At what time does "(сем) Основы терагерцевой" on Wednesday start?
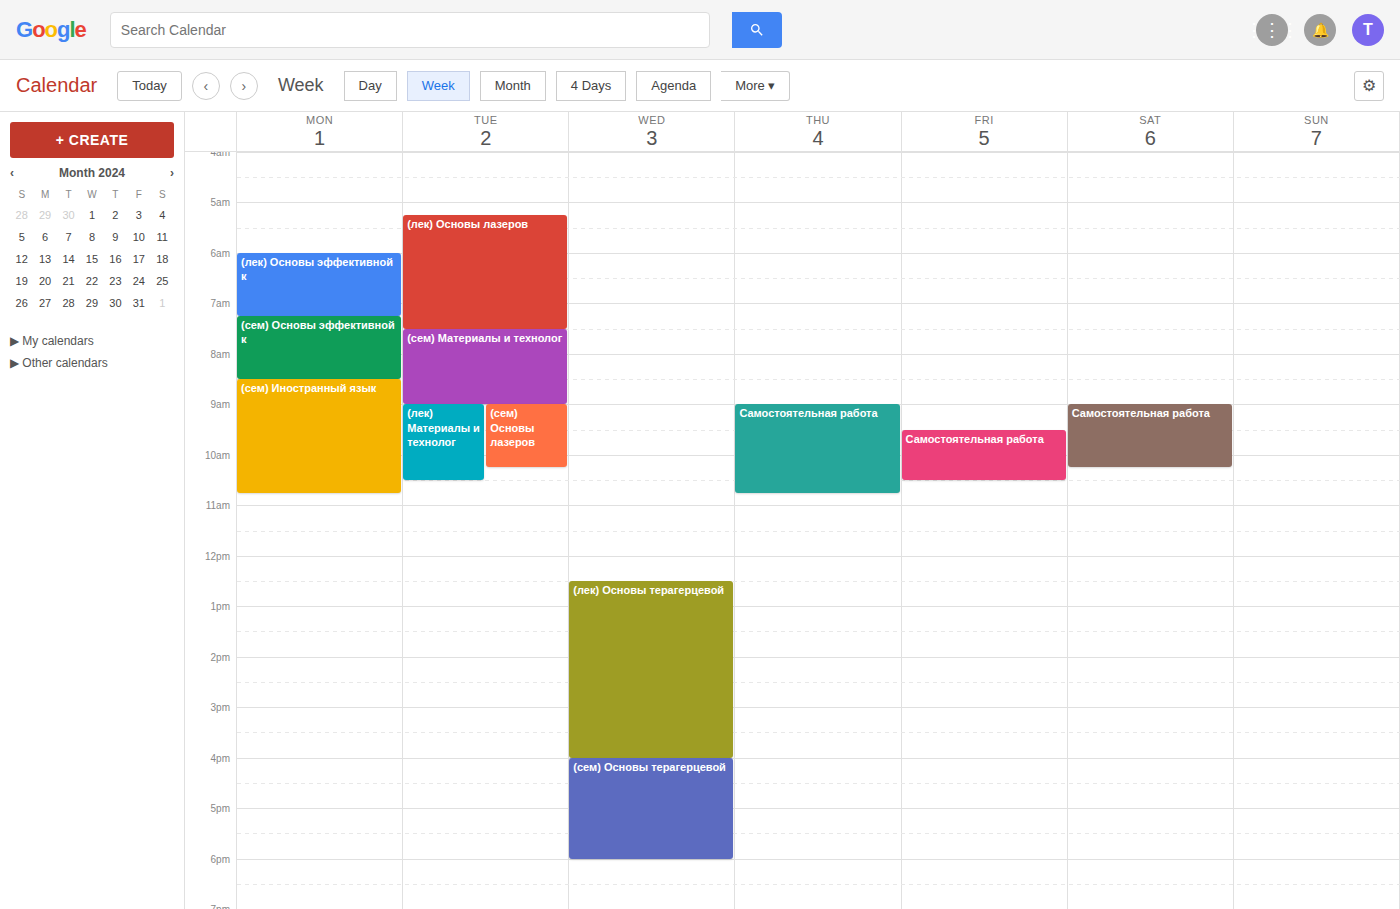
4:00 PM